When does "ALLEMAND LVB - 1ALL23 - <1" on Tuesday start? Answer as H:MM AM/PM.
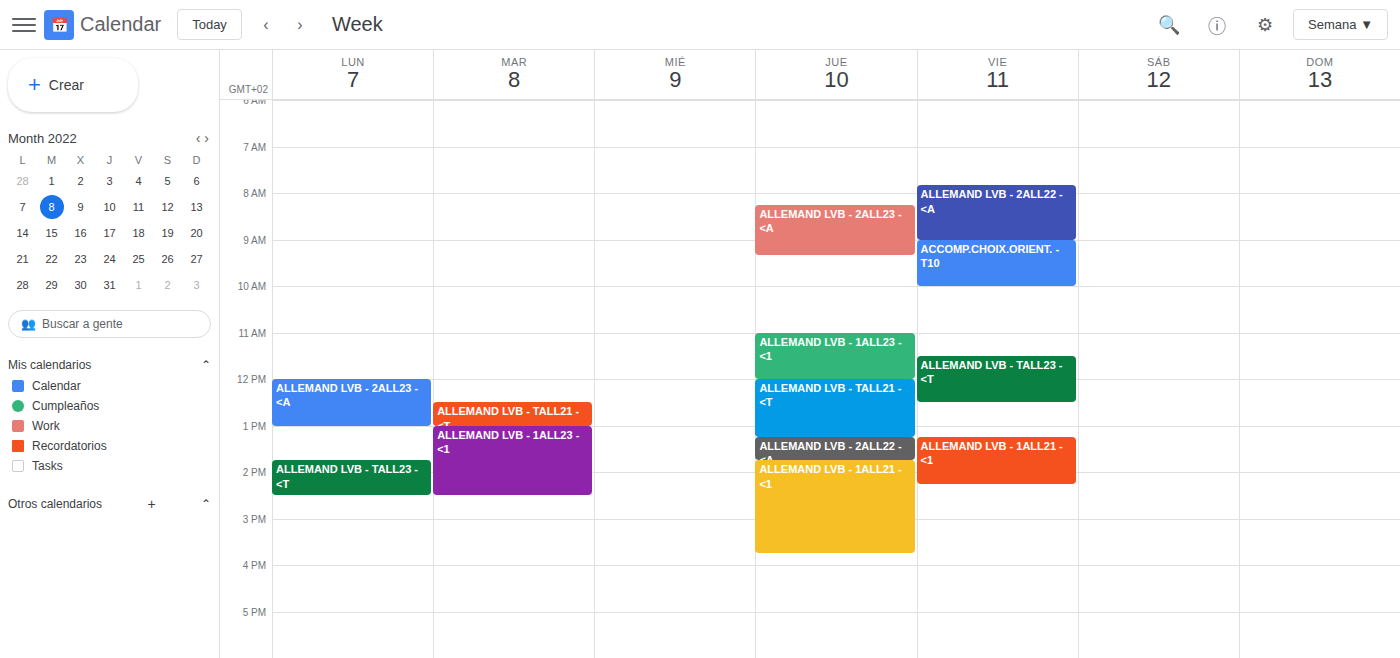
1:00 PM